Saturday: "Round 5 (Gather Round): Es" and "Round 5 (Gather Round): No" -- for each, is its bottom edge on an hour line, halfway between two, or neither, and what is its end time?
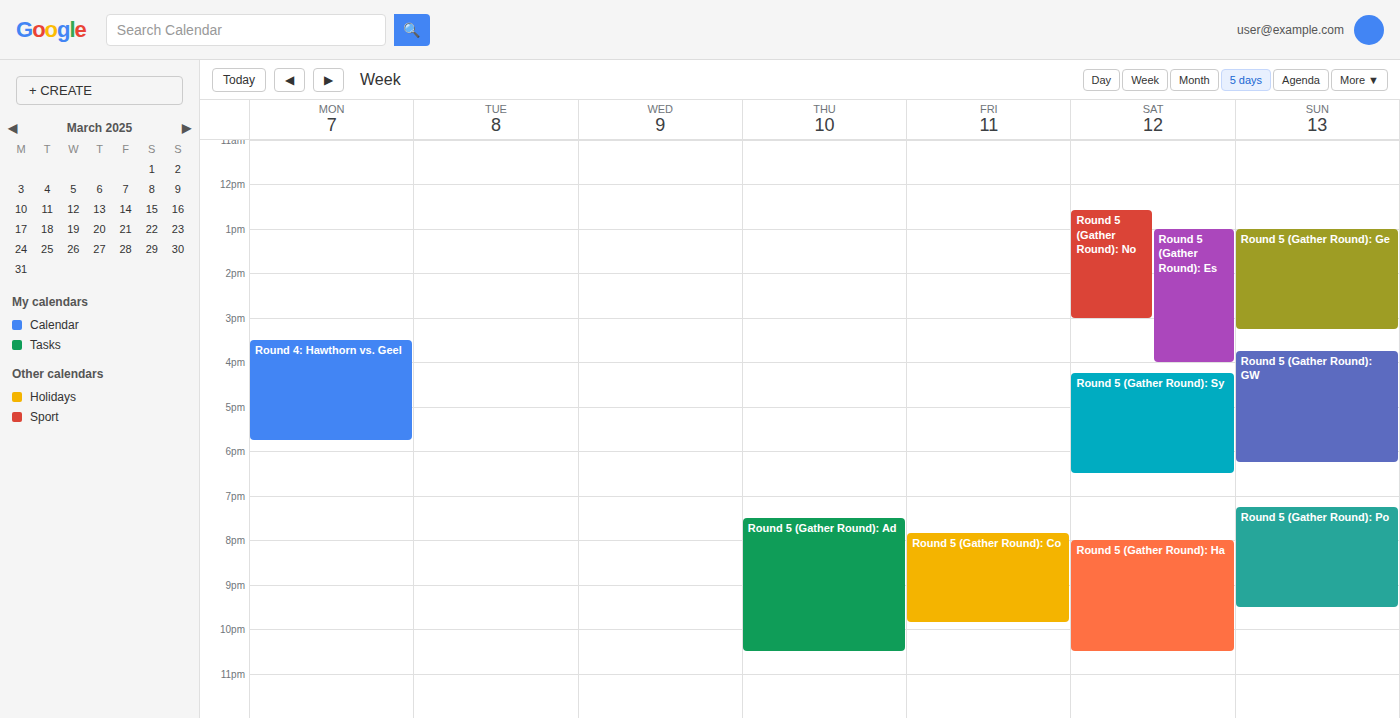
"Round 5 (Gather Round): Es": 4:00 PM, exactly on the 4 PM line. "Round 5 (Gather Round): No": 3:00 PM, exactly on the 3 PM line.